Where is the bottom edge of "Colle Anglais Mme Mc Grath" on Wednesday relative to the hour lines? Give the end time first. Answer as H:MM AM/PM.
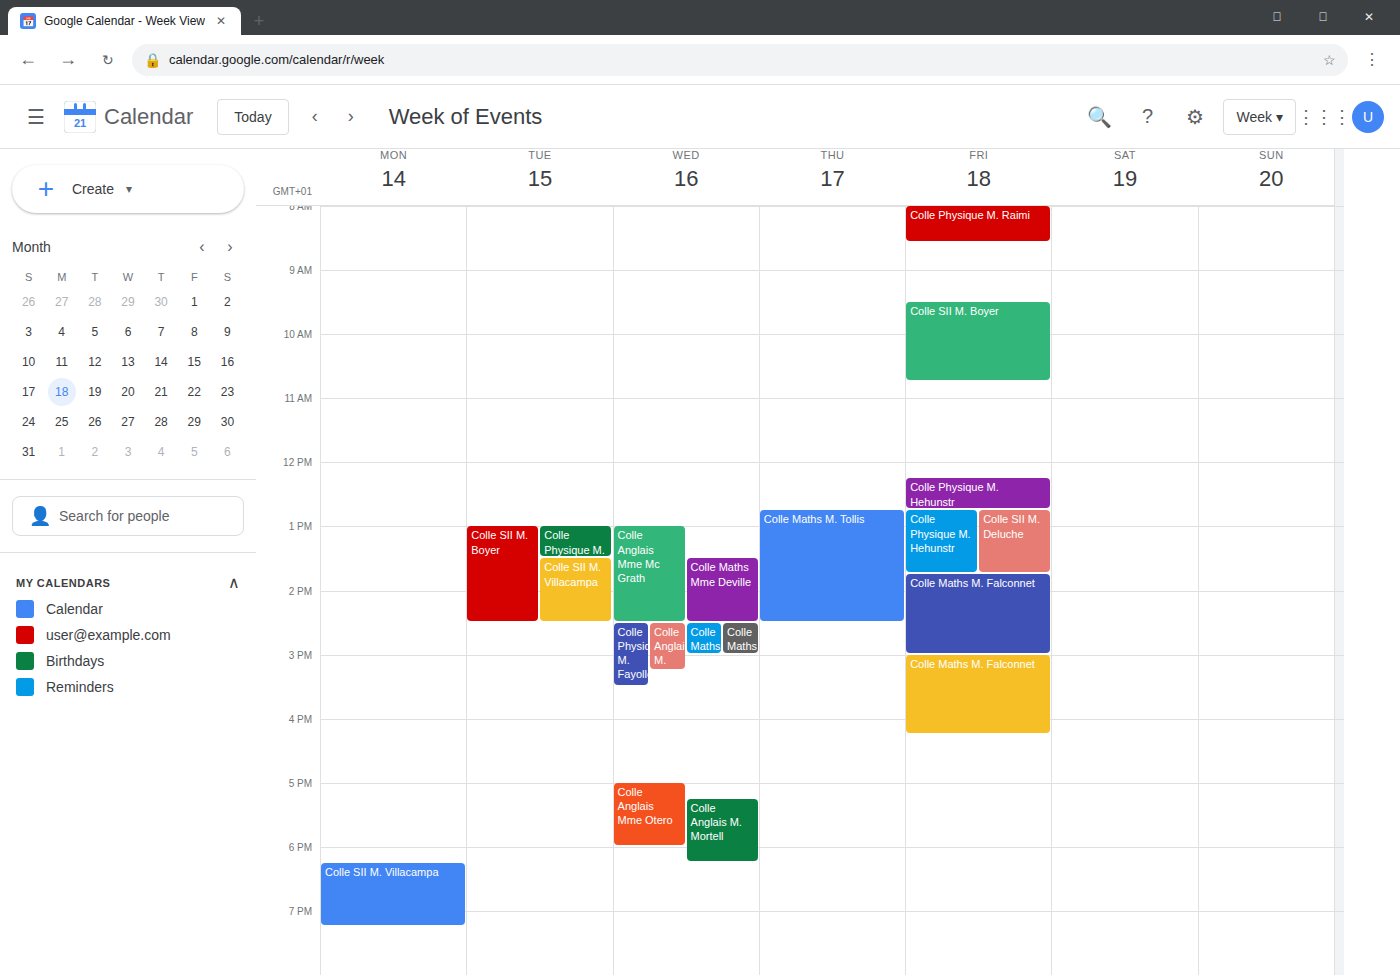
2:30 PM -- halfway between the 2 PM and 3 PM lines.